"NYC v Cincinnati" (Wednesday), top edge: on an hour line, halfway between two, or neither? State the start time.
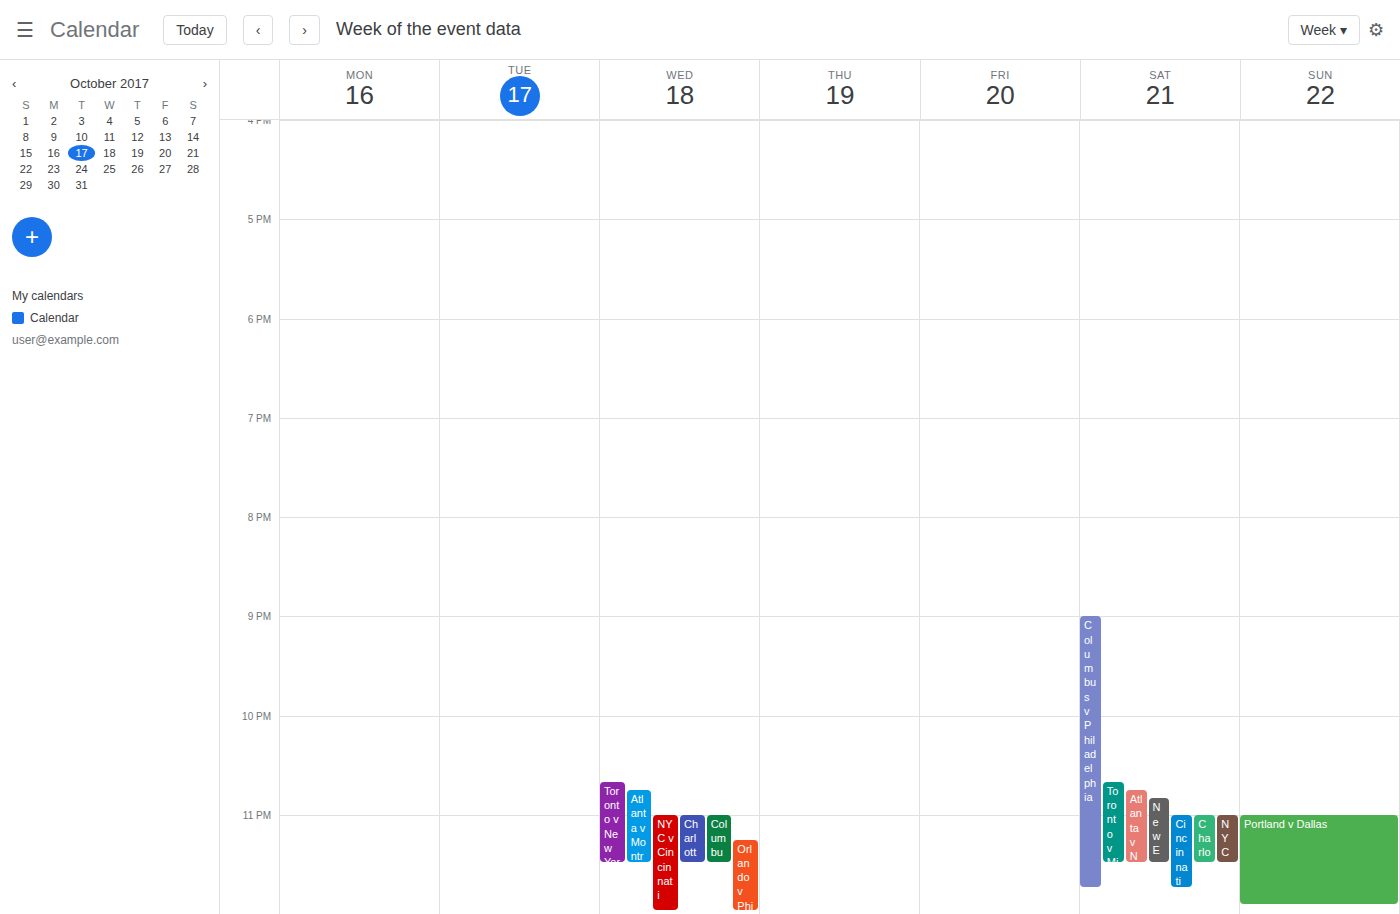
11:00 PM -- exactly on the 11 PM line.